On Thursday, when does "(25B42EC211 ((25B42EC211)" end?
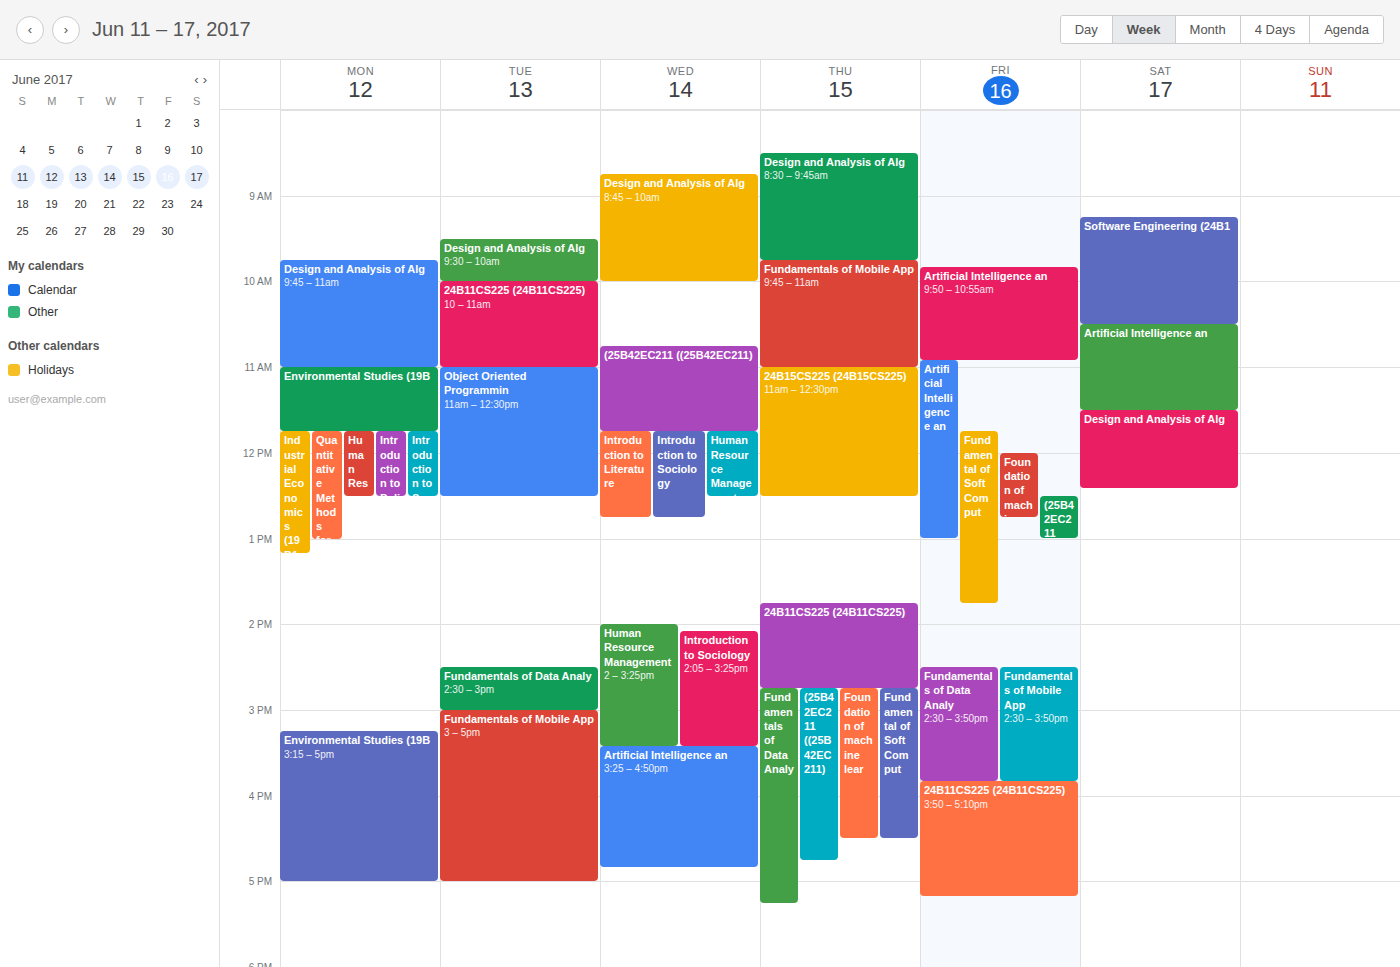
4:45 PM